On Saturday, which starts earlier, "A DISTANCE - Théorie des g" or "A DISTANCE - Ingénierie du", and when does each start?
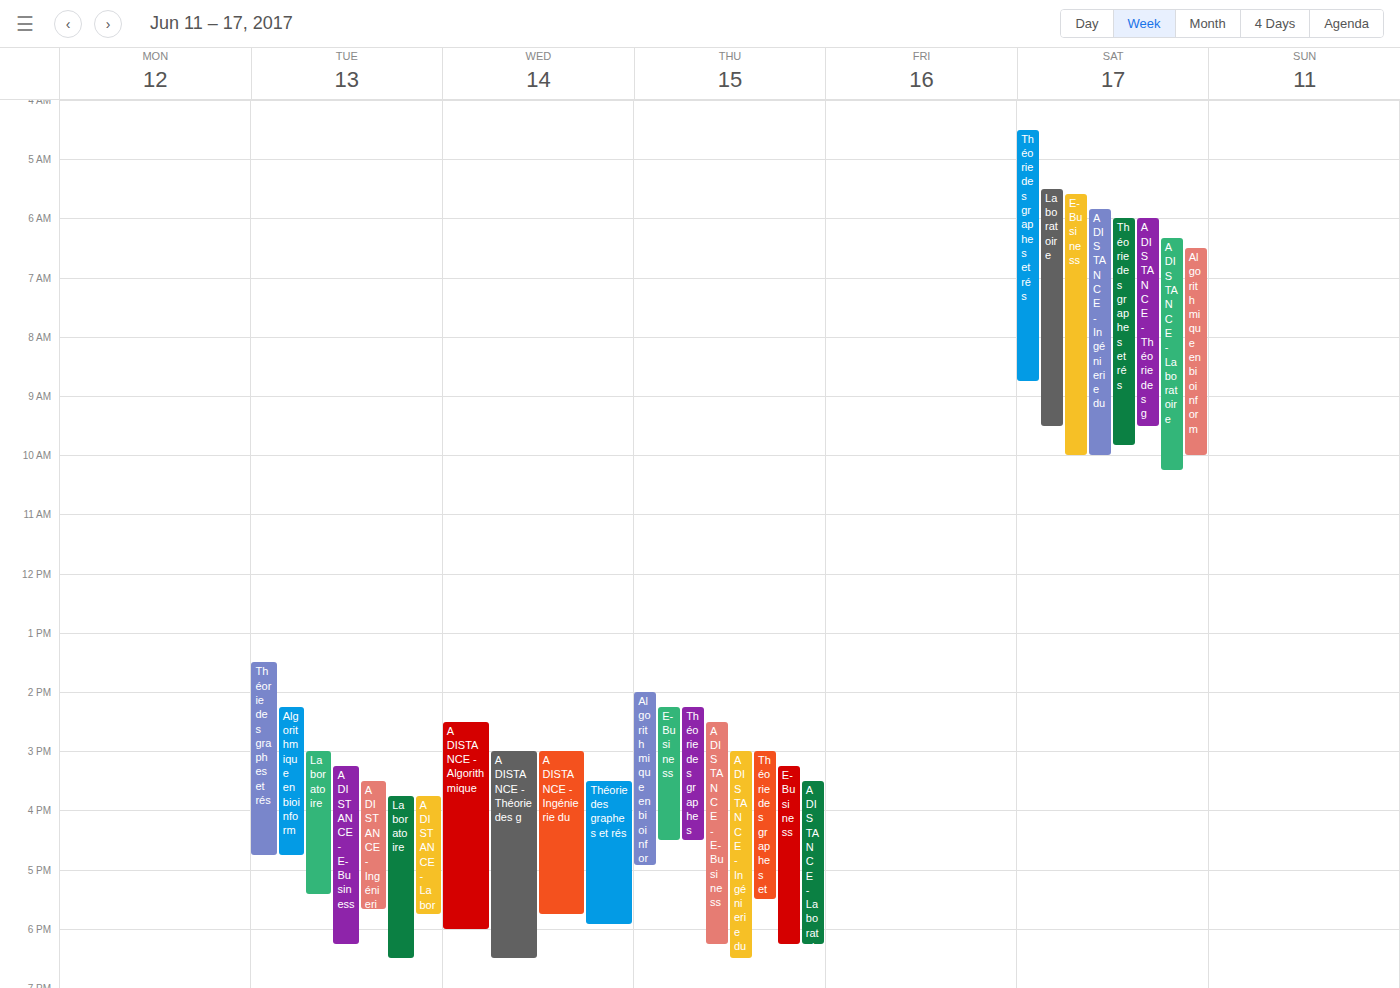
"A DISTANCE - Ingénierie du" 5:50 AM; "A DISTANCE - Théorie des g" 6:00 AM.